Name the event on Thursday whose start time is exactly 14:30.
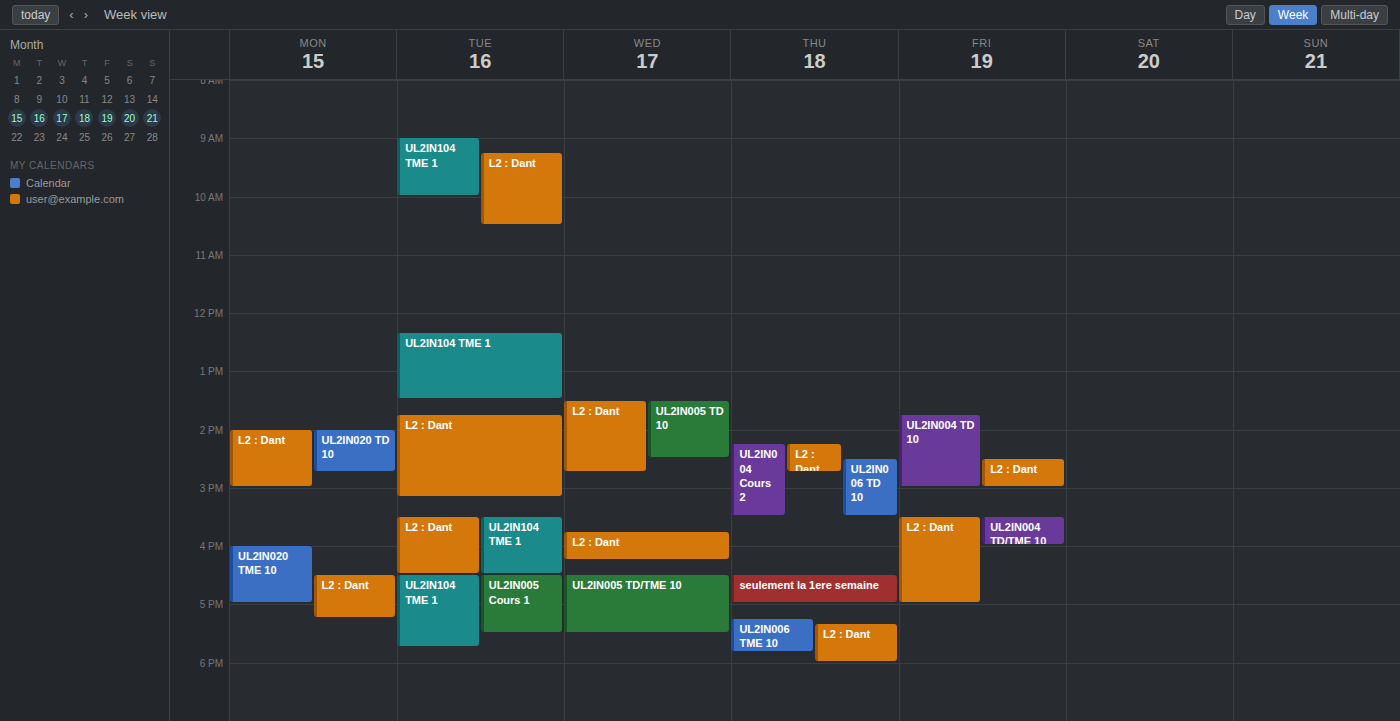
"UL2IN006 TD 10"